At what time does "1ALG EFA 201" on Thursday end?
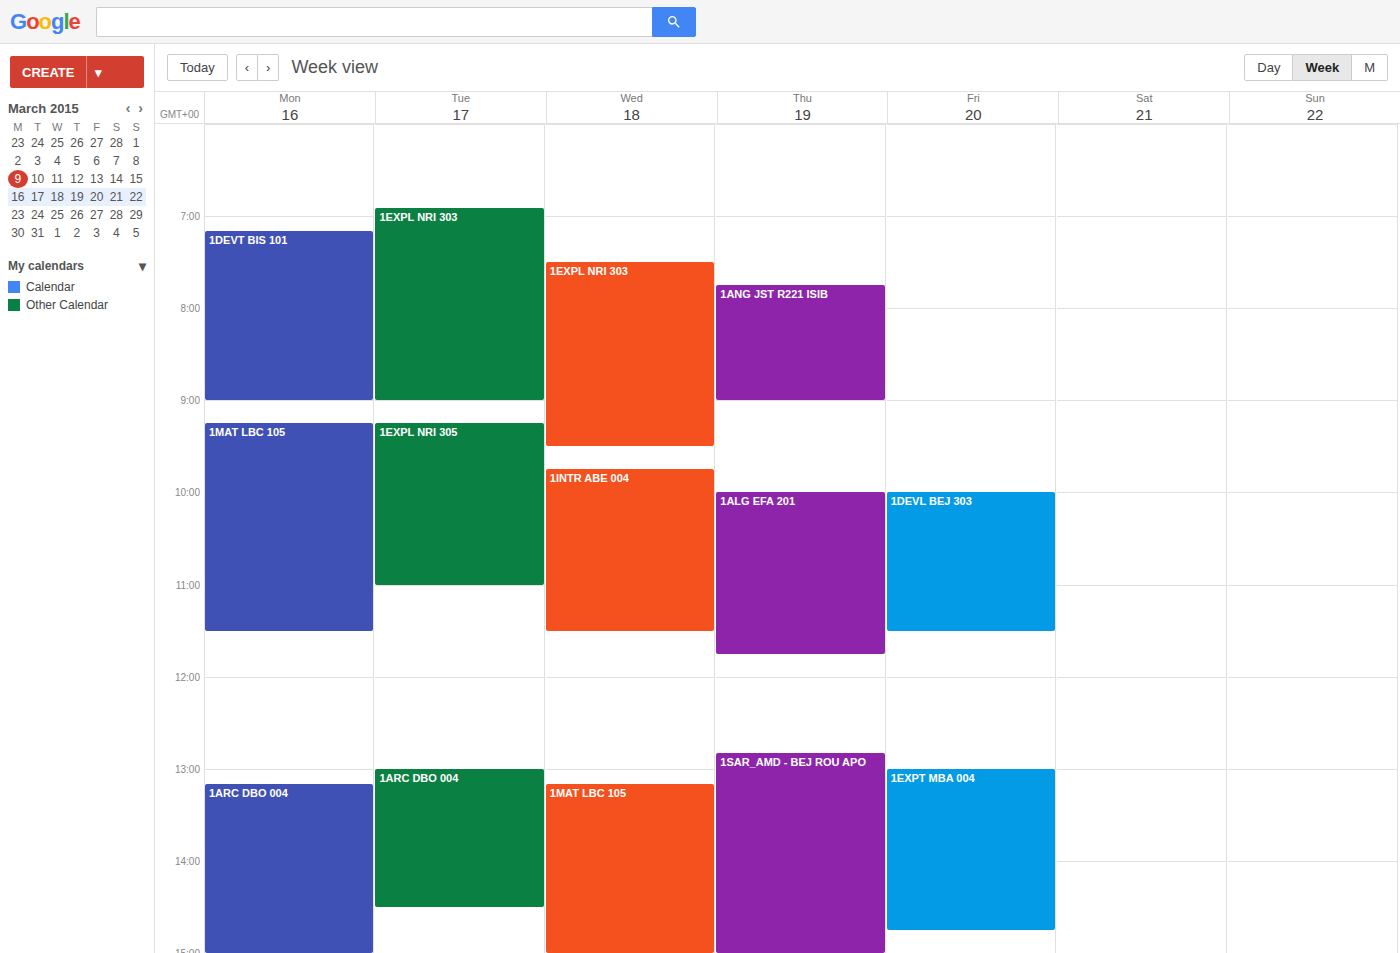
11:45 AM